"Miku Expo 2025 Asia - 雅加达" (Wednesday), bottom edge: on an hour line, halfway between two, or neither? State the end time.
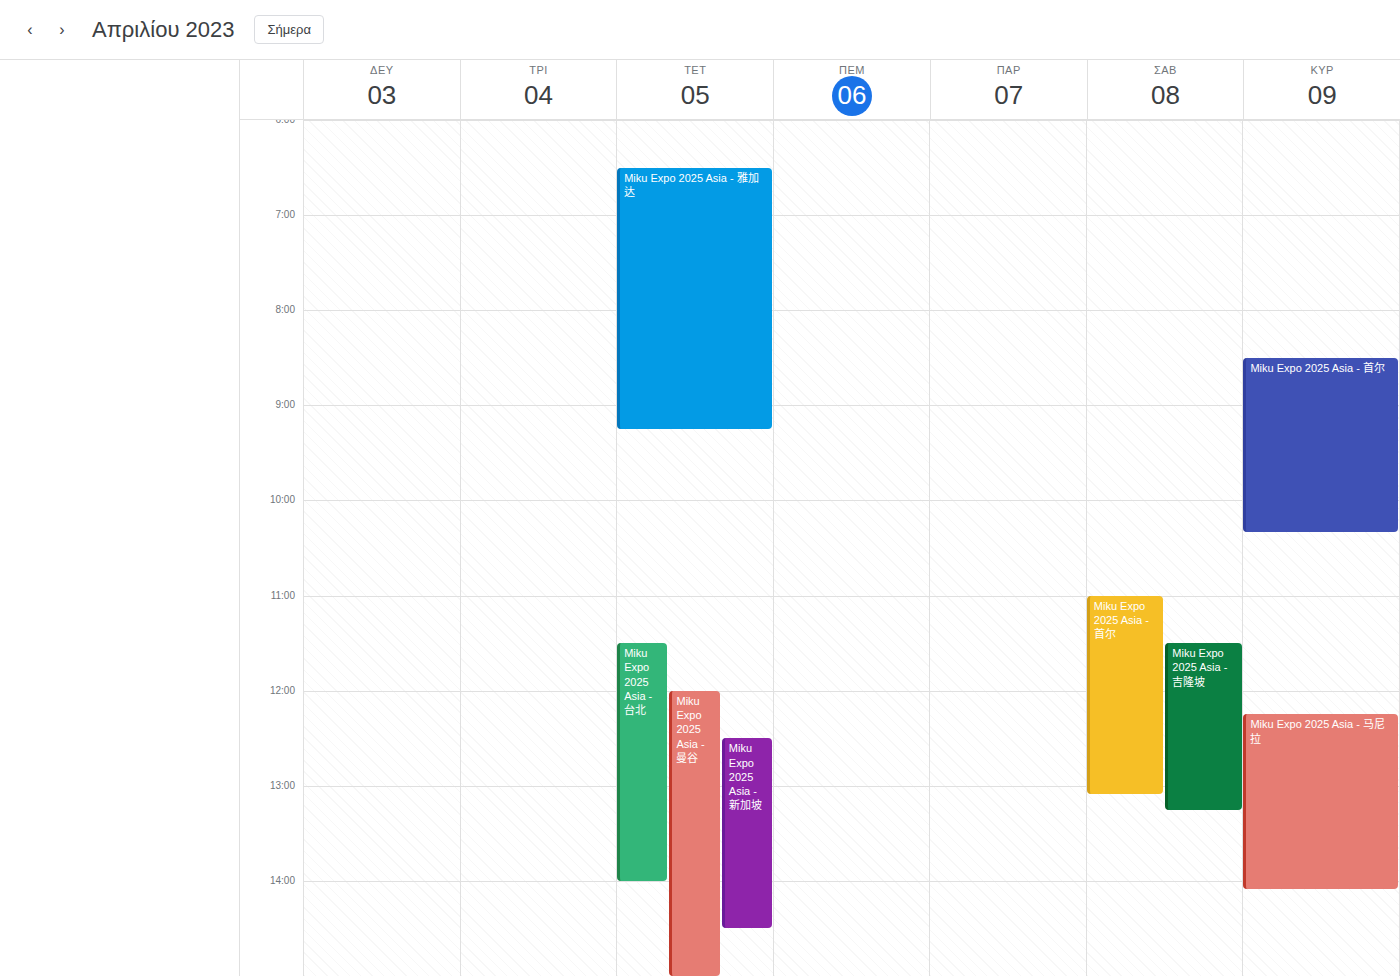
09:15 -- neither: a quarter of the way from the 09:00 line to the 10:00 line.